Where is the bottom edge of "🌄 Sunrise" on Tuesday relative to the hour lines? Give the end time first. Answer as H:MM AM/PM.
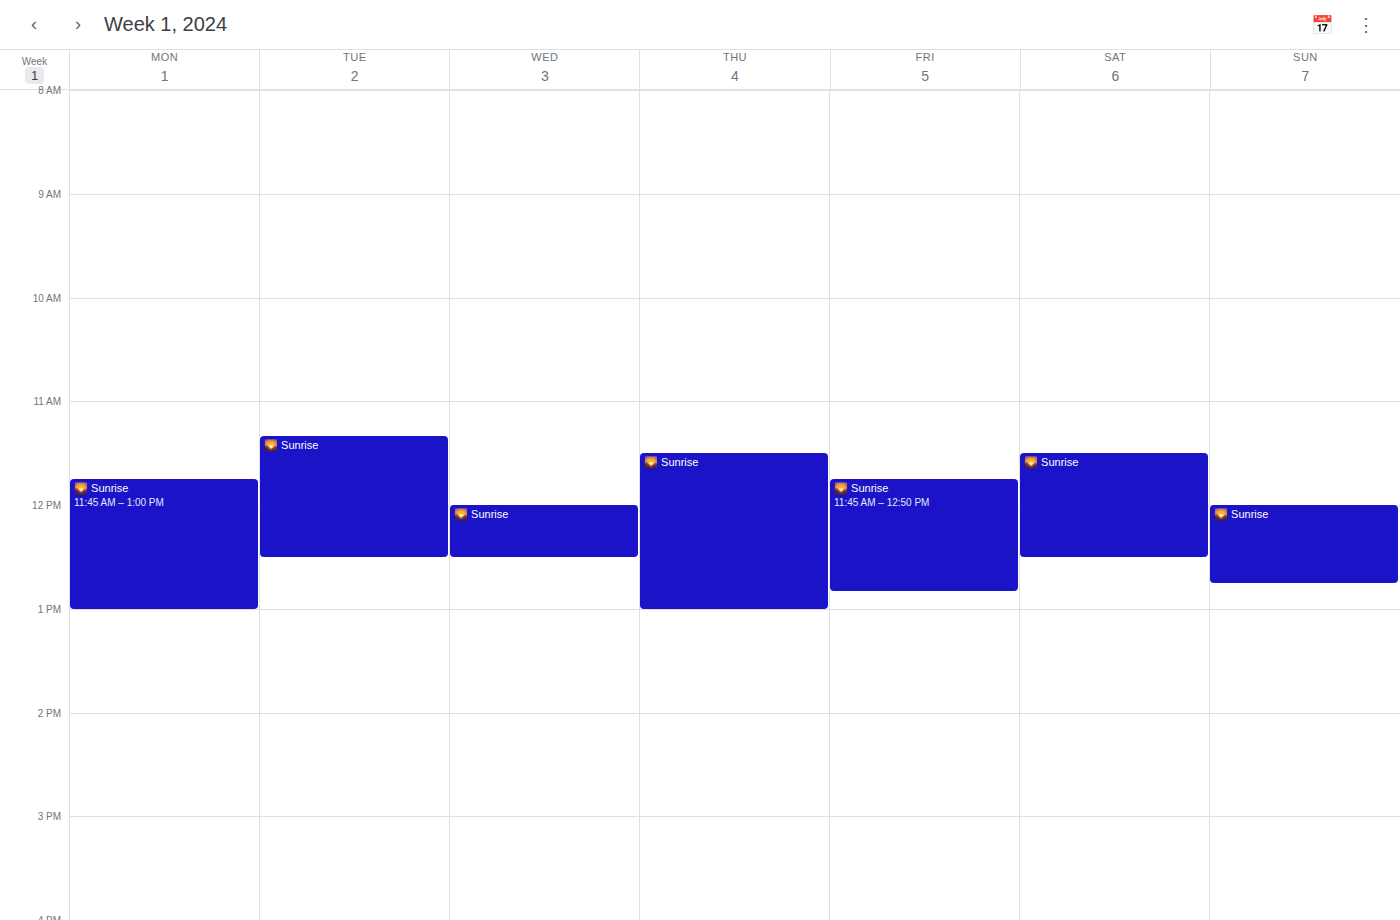
12:30 PM -- halfway between the 12 PM and 1 PM lines.